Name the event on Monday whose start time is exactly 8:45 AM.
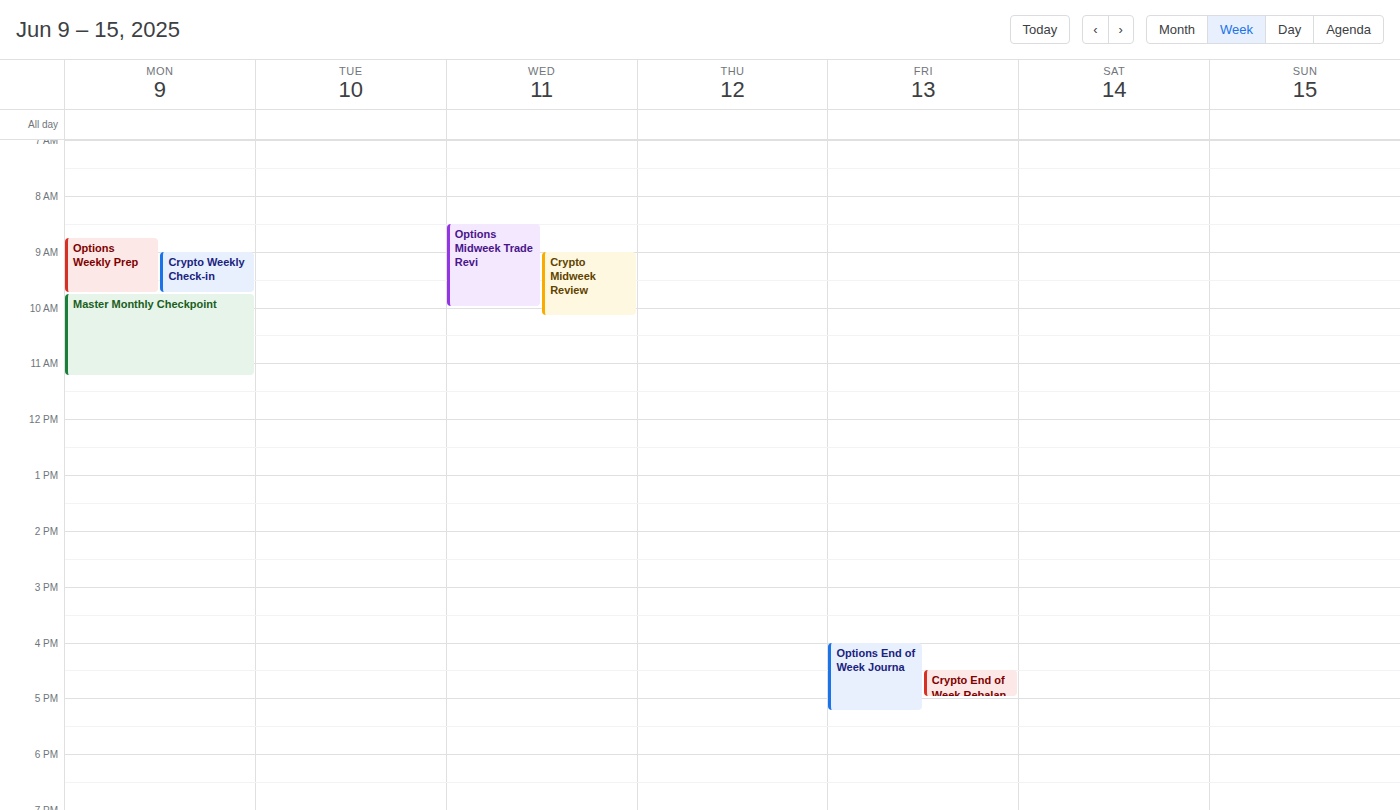
"Options Weekly Prep"